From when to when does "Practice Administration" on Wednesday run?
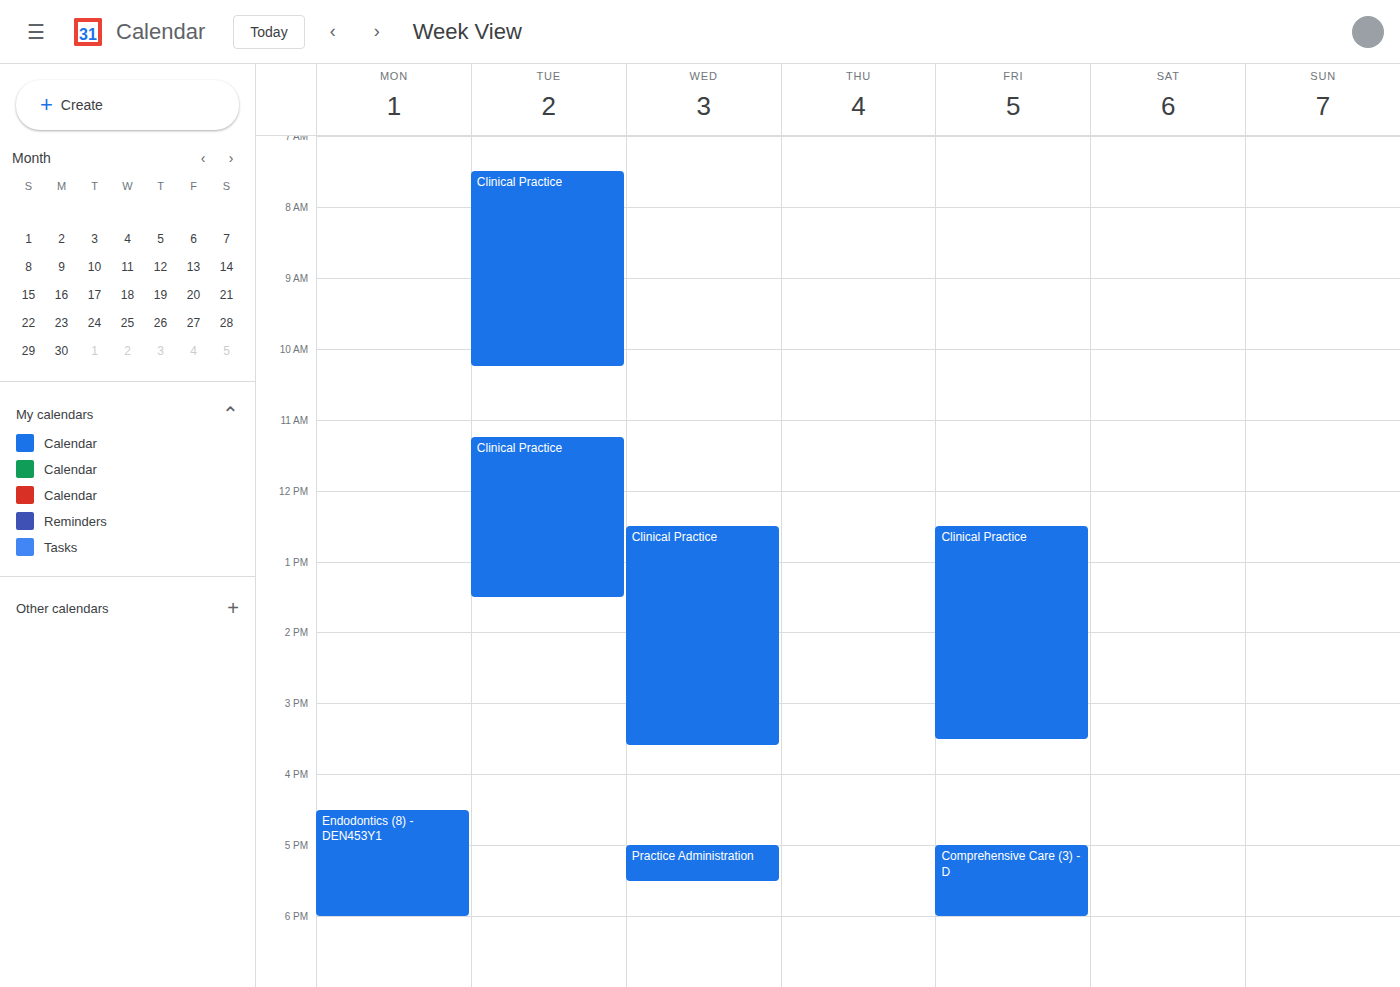
5:00 PM to 5:30 PM